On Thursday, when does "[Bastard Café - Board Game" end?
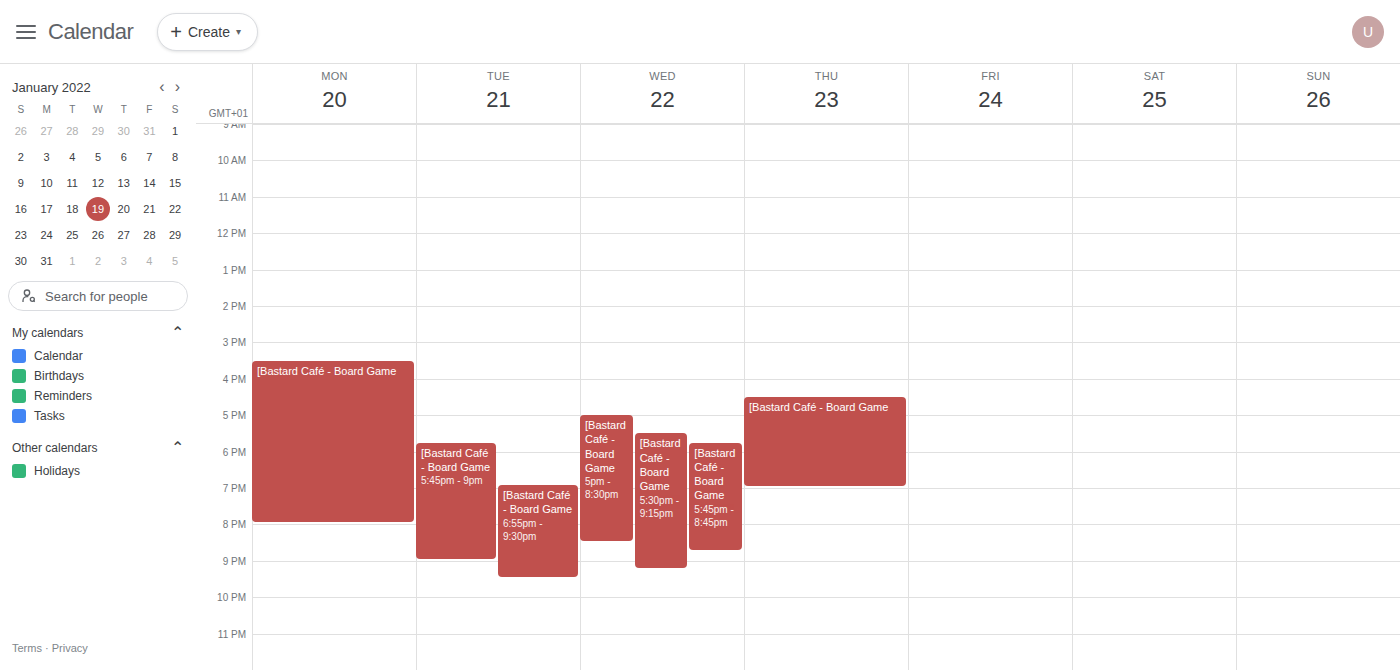
7:00 PM